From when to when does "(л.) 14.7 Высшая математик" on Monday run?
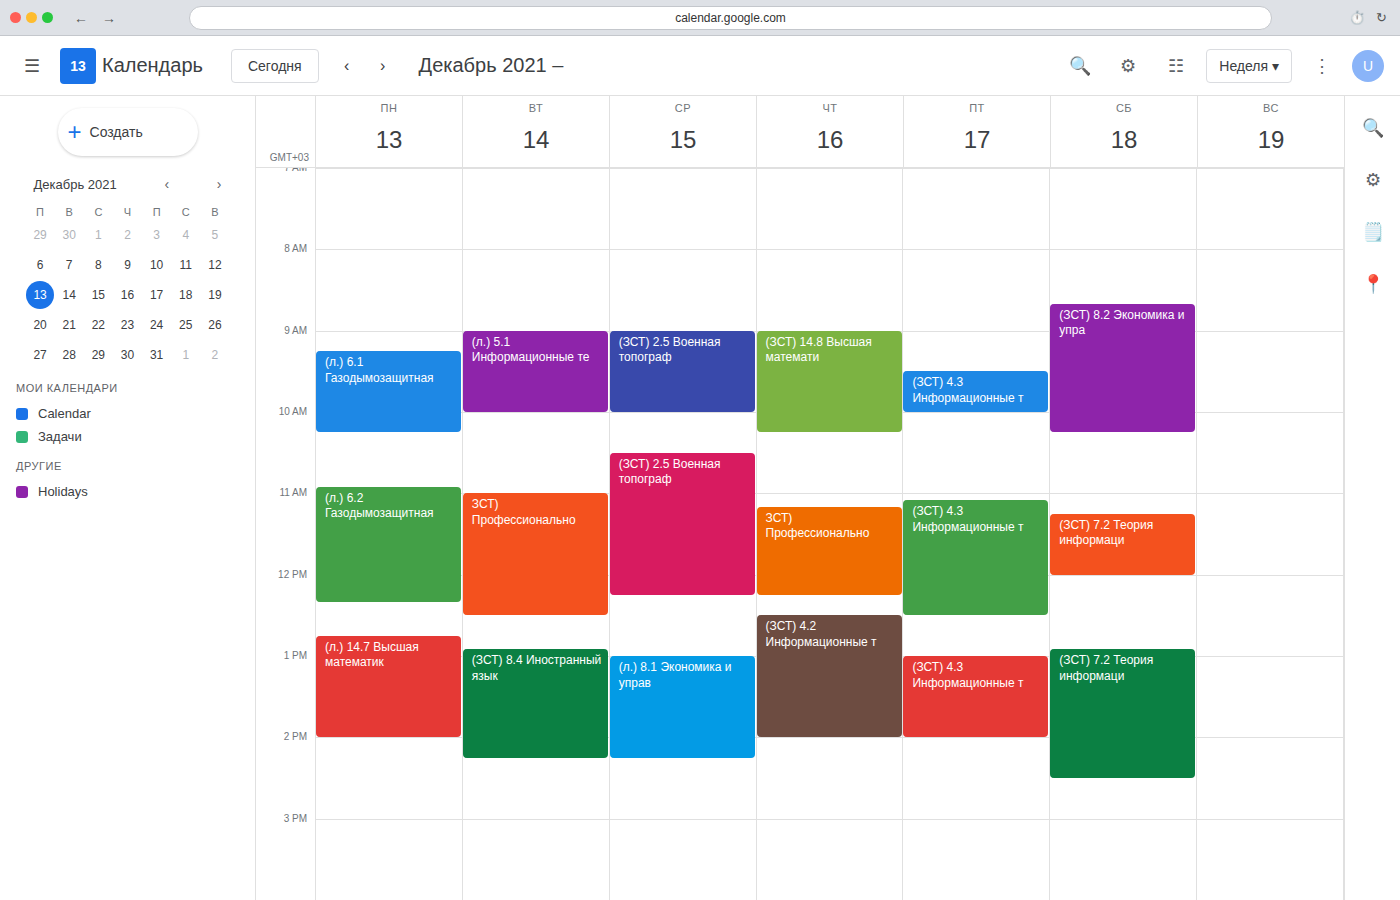
12:45 PM to 2:00 PM